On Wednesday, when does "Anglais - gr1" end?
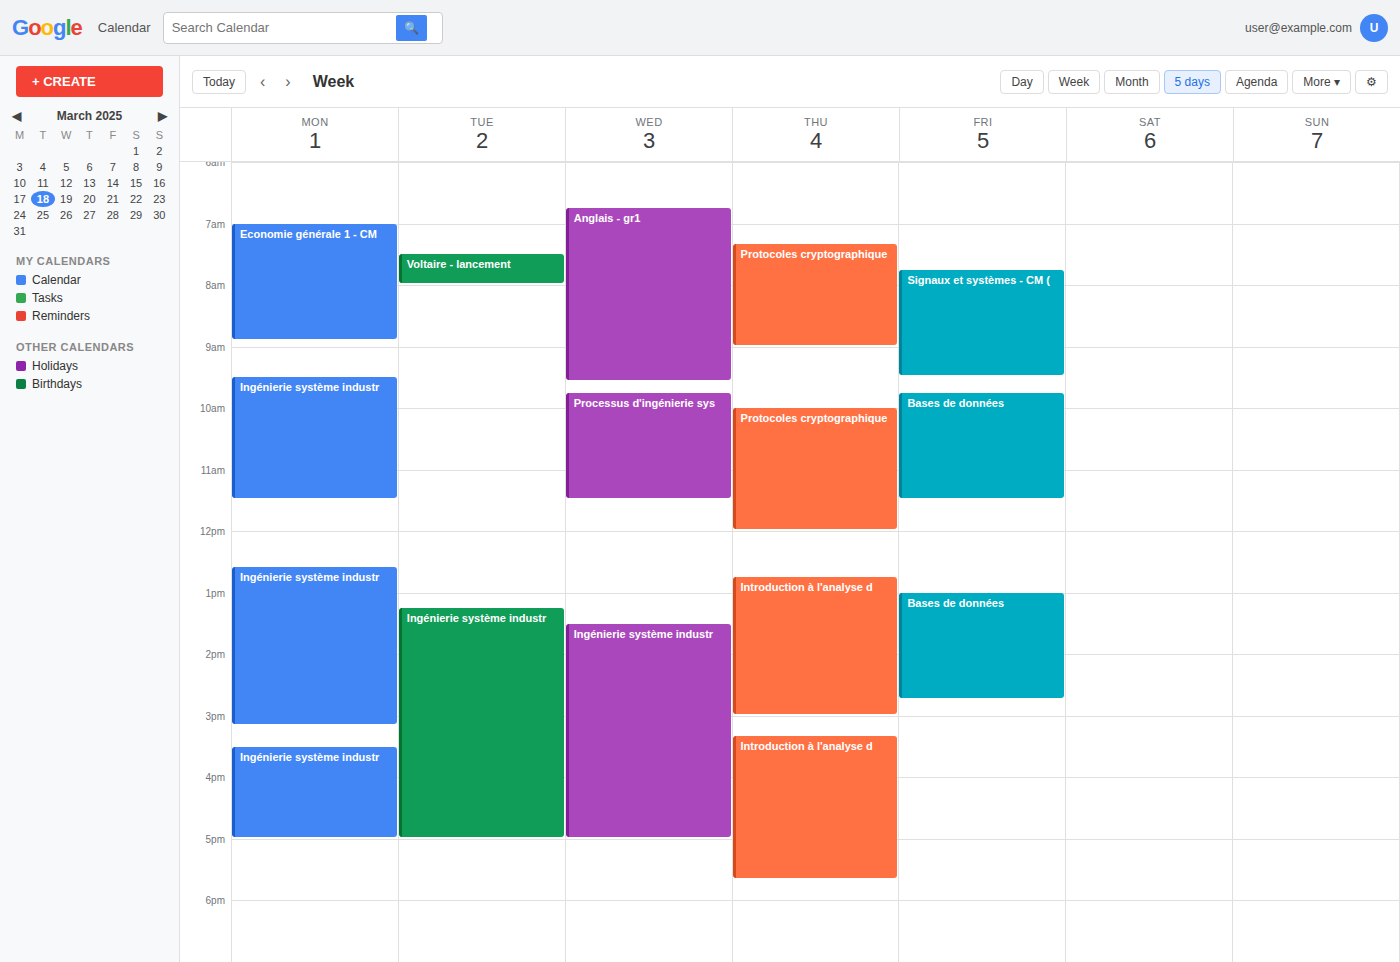
9:35 AM